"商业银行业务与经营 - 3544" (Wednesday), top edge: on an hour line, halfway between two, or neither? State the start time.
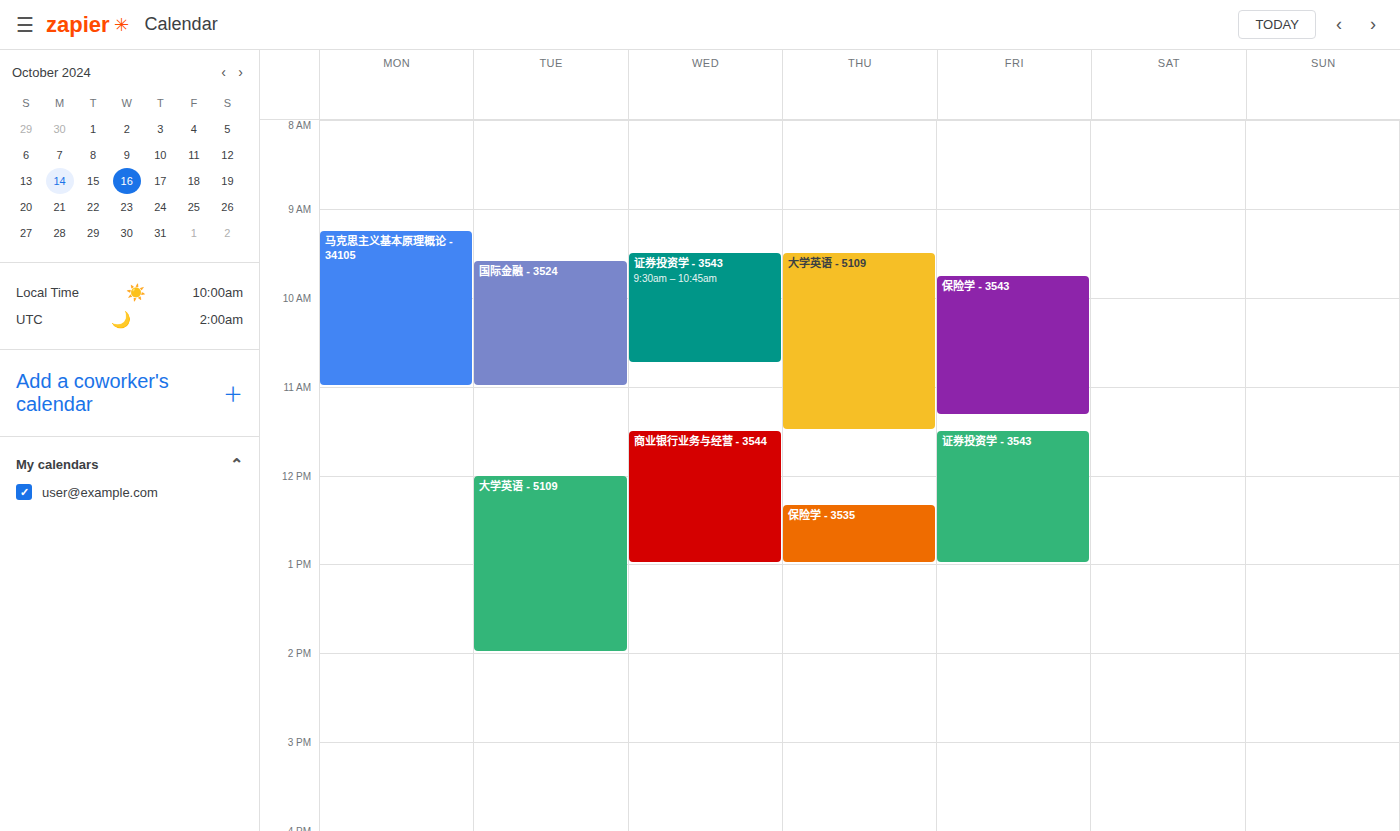
11:30 AM -- halfway between the 11 AM and 12 PM lines.